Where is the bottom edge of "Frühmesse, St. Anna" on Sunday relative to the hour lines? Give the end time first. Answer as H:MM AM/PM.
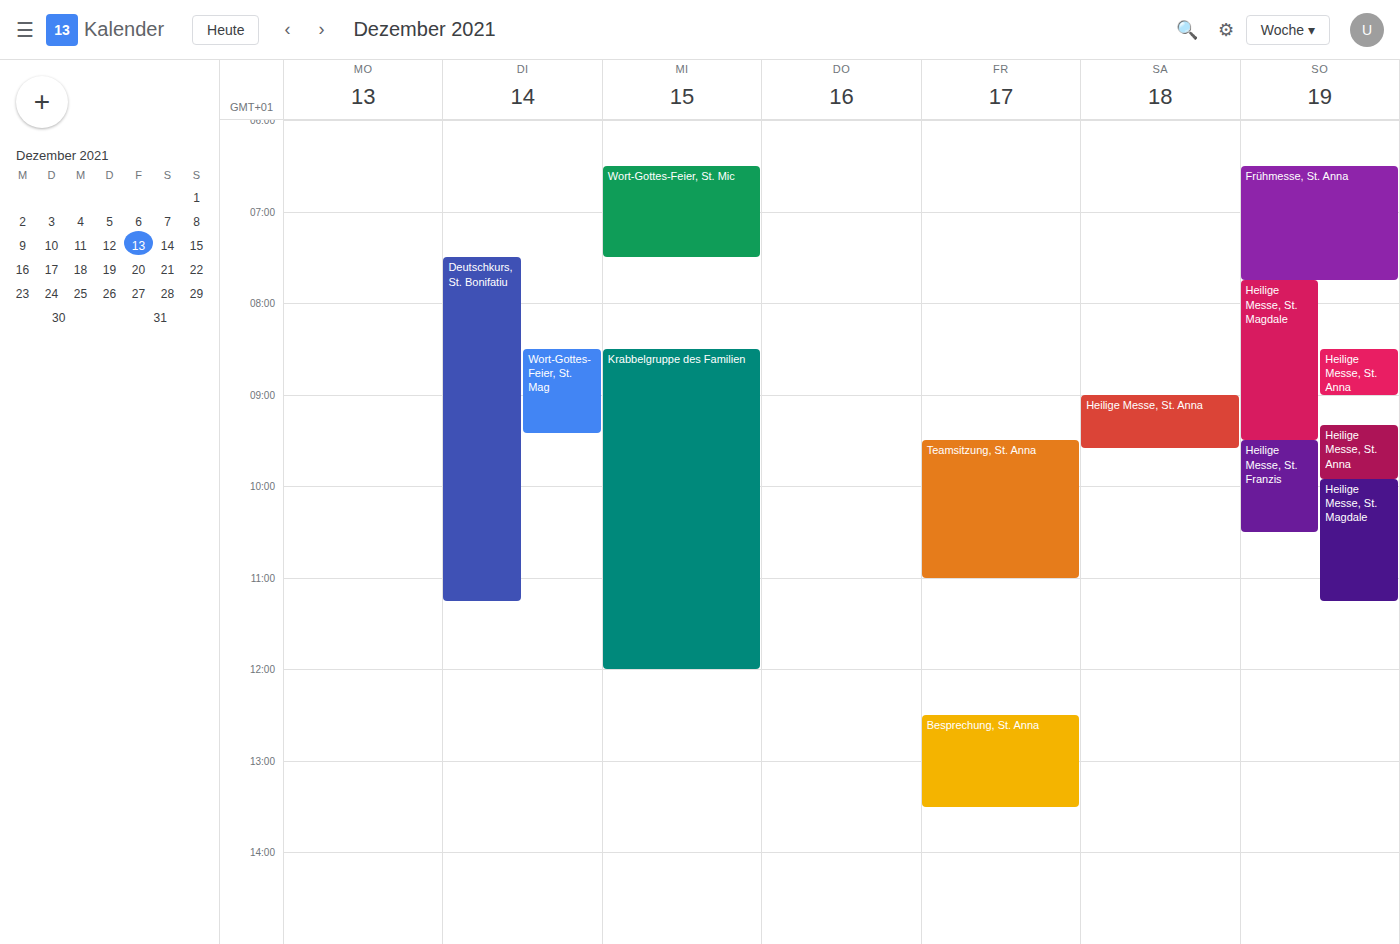
7:45 AM -- neither: three quarters of the way from the 7 AM line to the 8 AM line.